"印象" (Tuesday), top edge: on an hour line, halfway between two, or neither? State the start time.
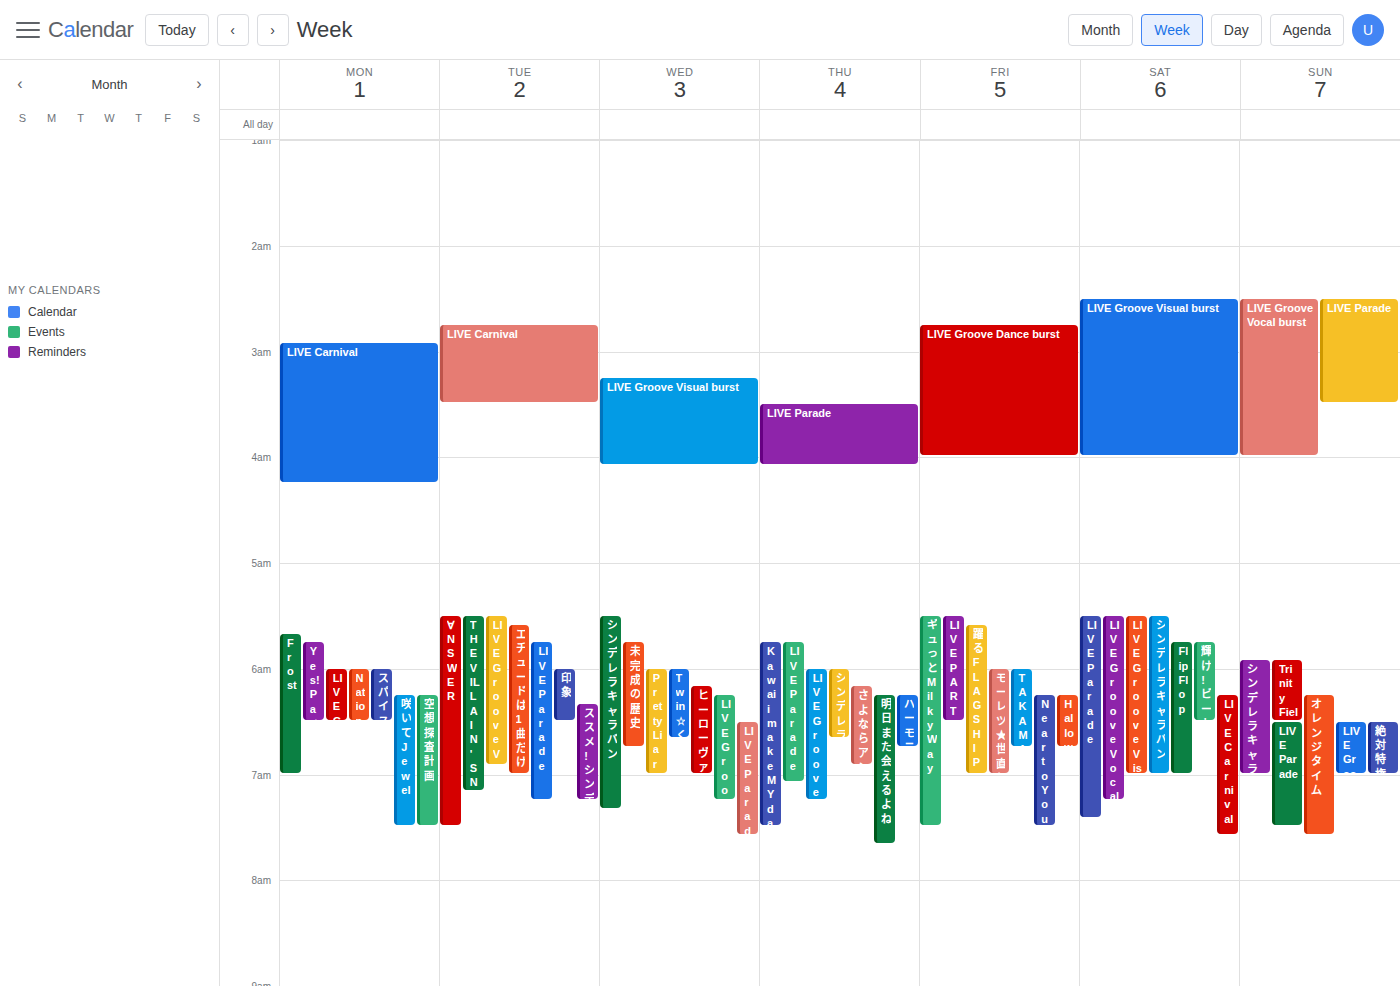
6:00 AM -- exactly on the 6 AM line.